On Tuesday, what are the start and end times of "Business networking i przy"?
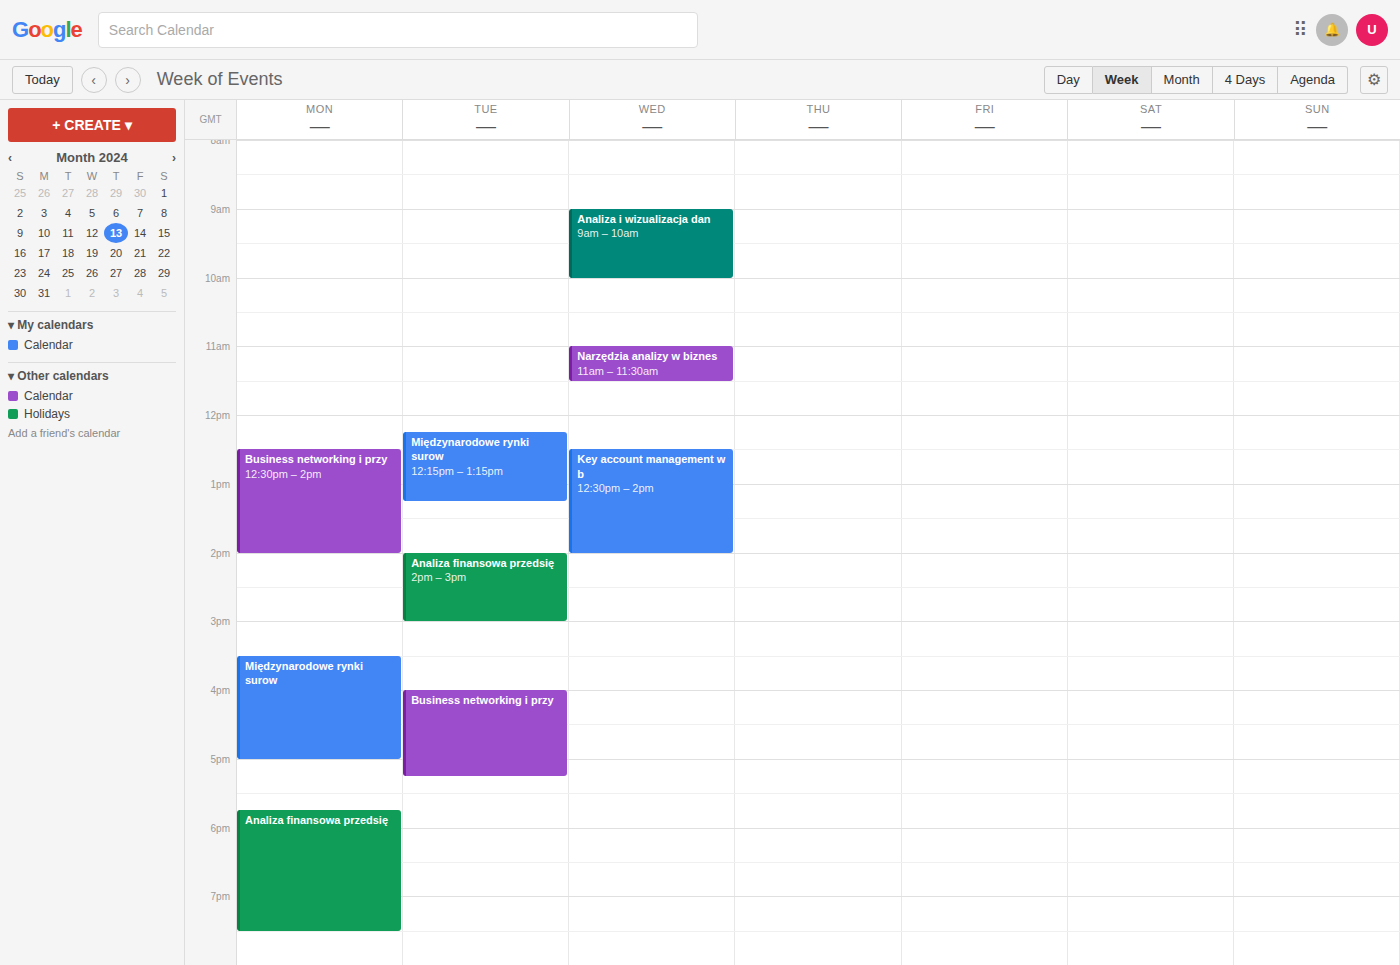
16:00 to 17:15